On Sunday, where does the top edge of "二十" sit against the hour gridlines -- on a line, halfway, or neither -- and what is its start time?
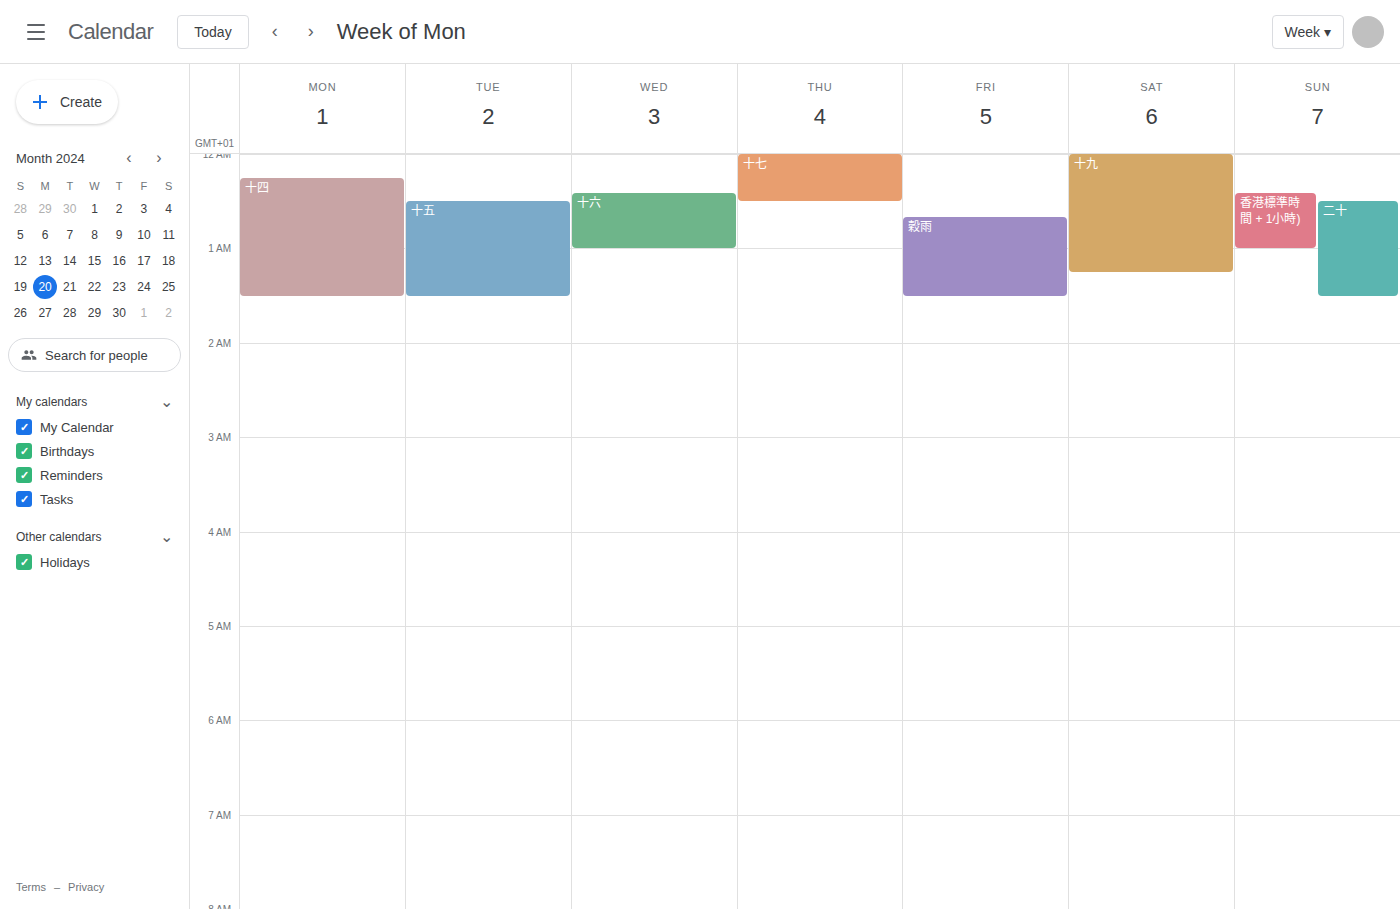
12:30 AM -- halfway between the 12 AM and 1 AM lines.